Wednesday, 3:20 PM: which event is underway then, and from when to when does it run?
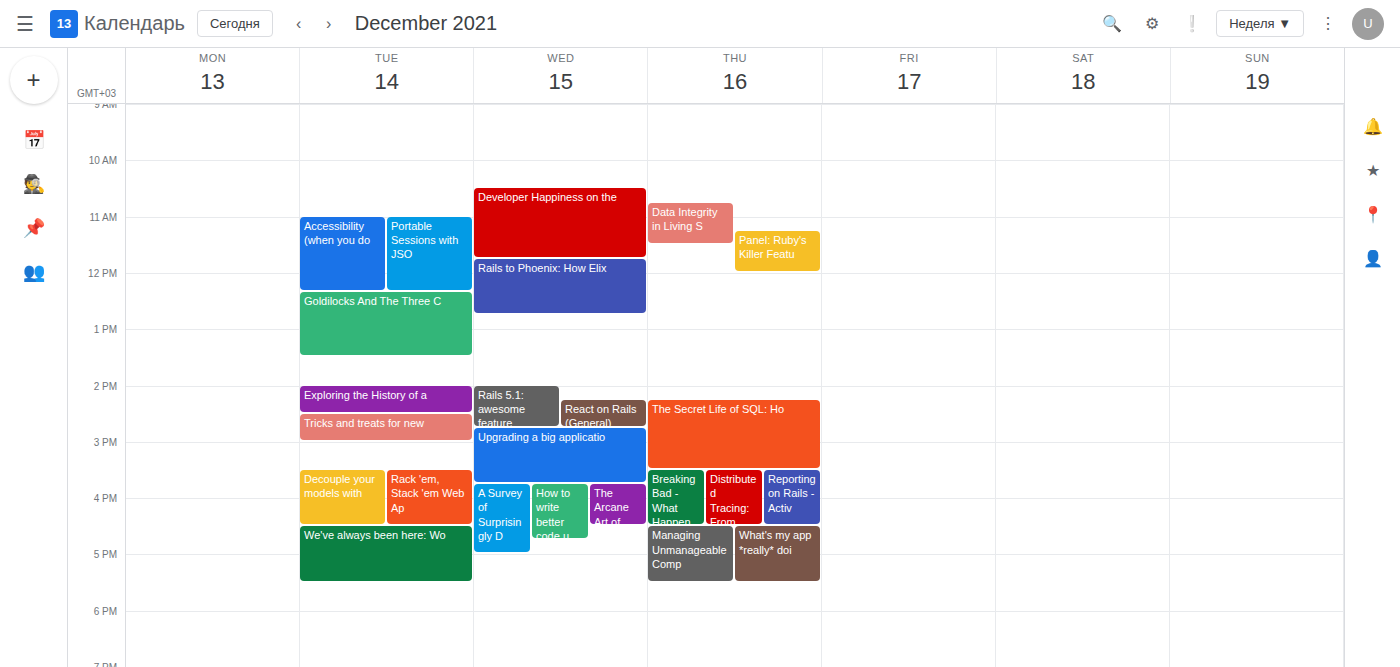
"Upgrading a big applicatio", 2:45 PM to 3:45 PM